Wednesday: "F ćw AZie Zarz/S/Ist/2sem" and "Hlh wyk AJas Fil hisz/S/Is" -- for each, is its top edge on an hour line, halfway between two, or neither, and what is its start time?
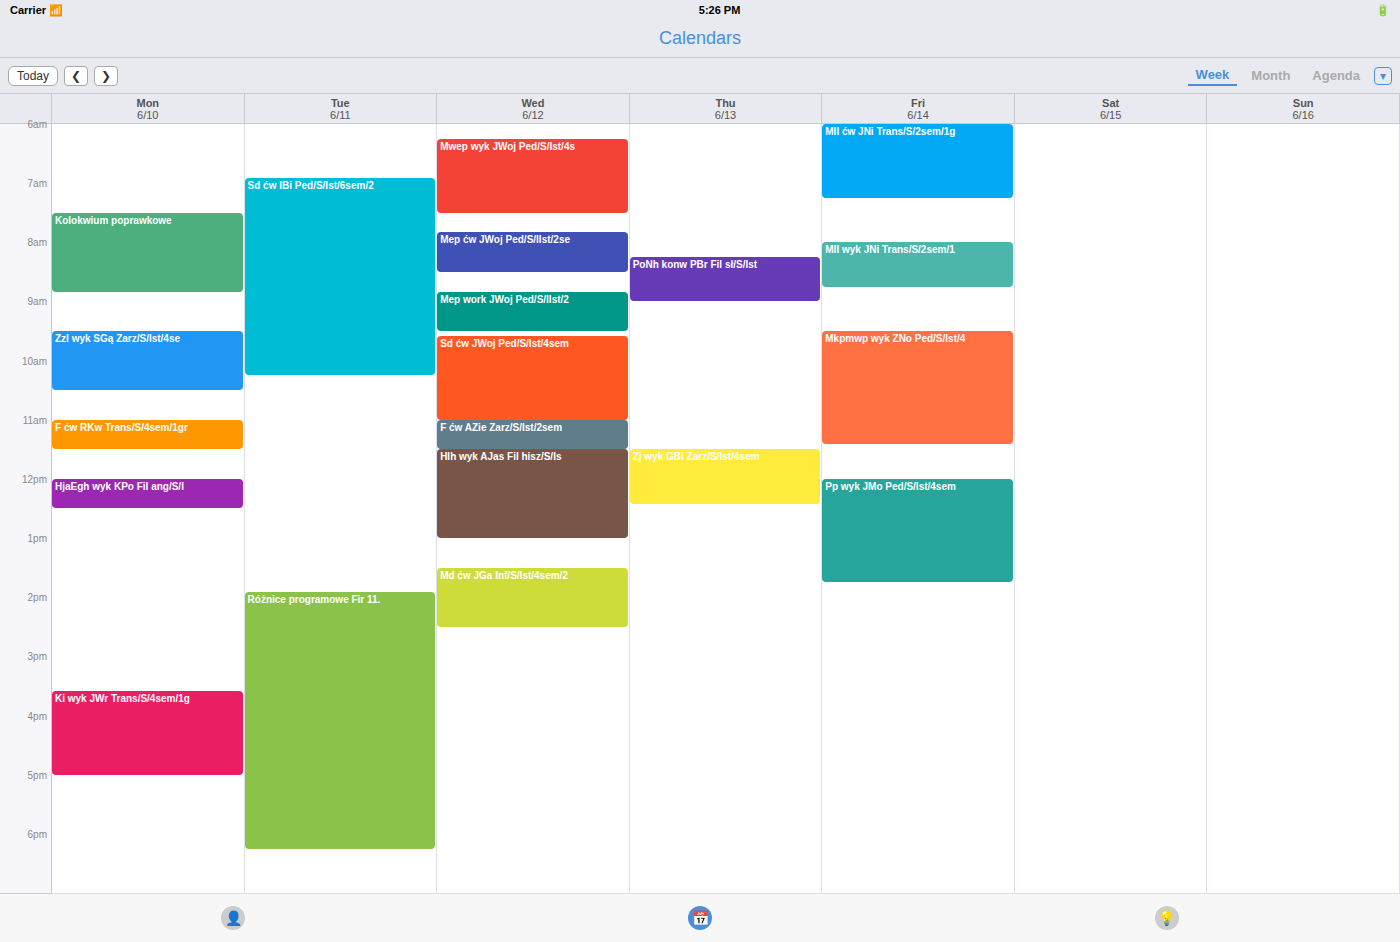
"F ćw AZie Zarz/S/Ist/2sem": 11:00, exactly on the 11:00 line. "Hlh wyk AJas Fil hisz/S/Is": 11:30, halfway between the 11:00 and 12:00 lines.